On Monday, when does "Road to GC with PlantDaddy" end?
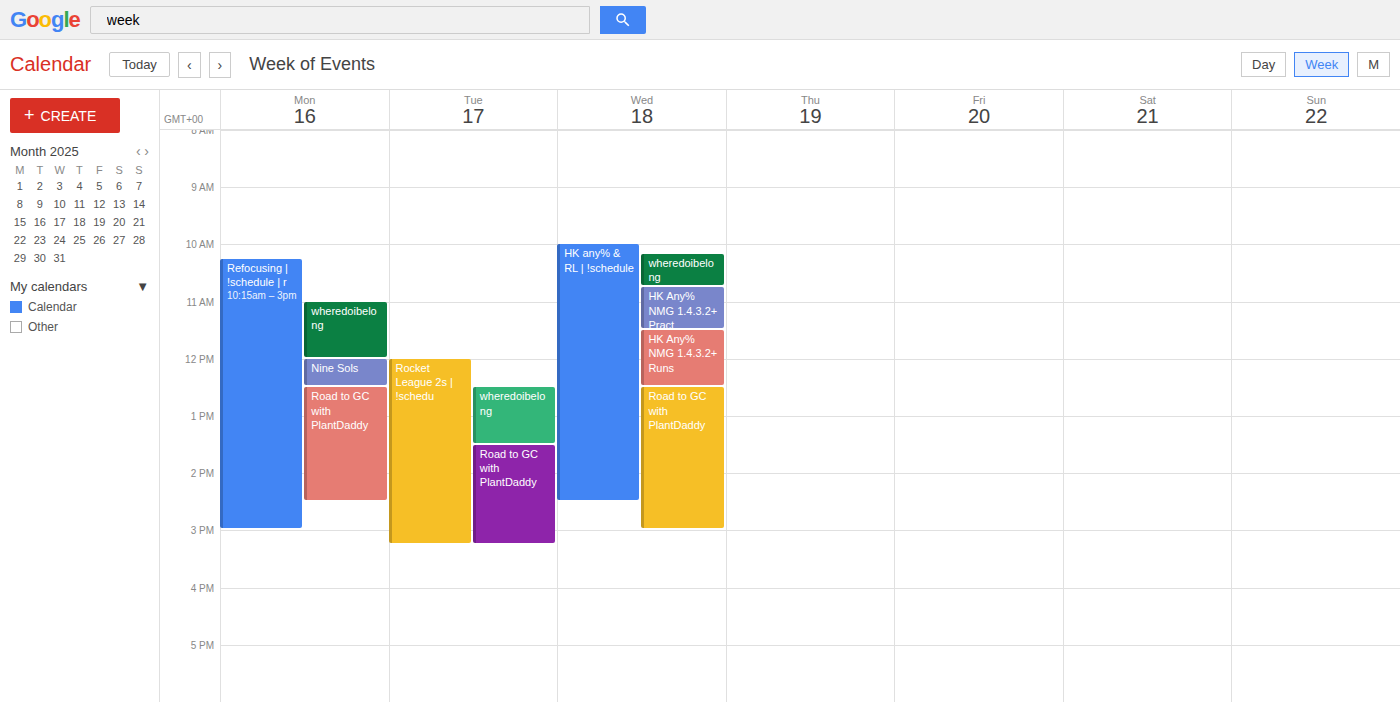
2:30 PM